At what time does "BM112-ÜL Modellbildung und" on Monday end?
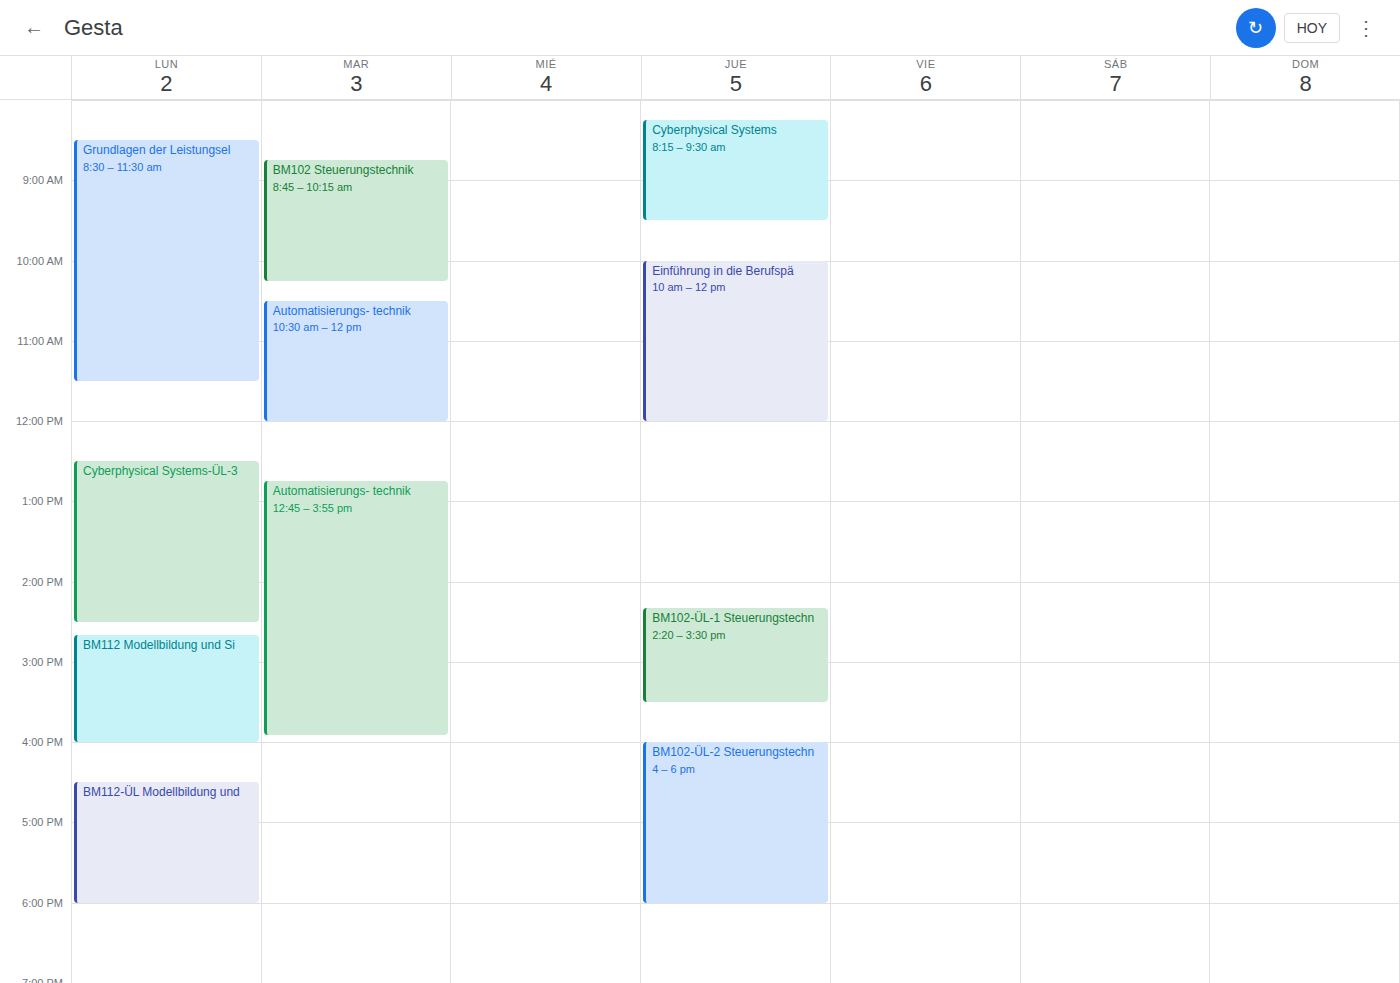
6:00 PM